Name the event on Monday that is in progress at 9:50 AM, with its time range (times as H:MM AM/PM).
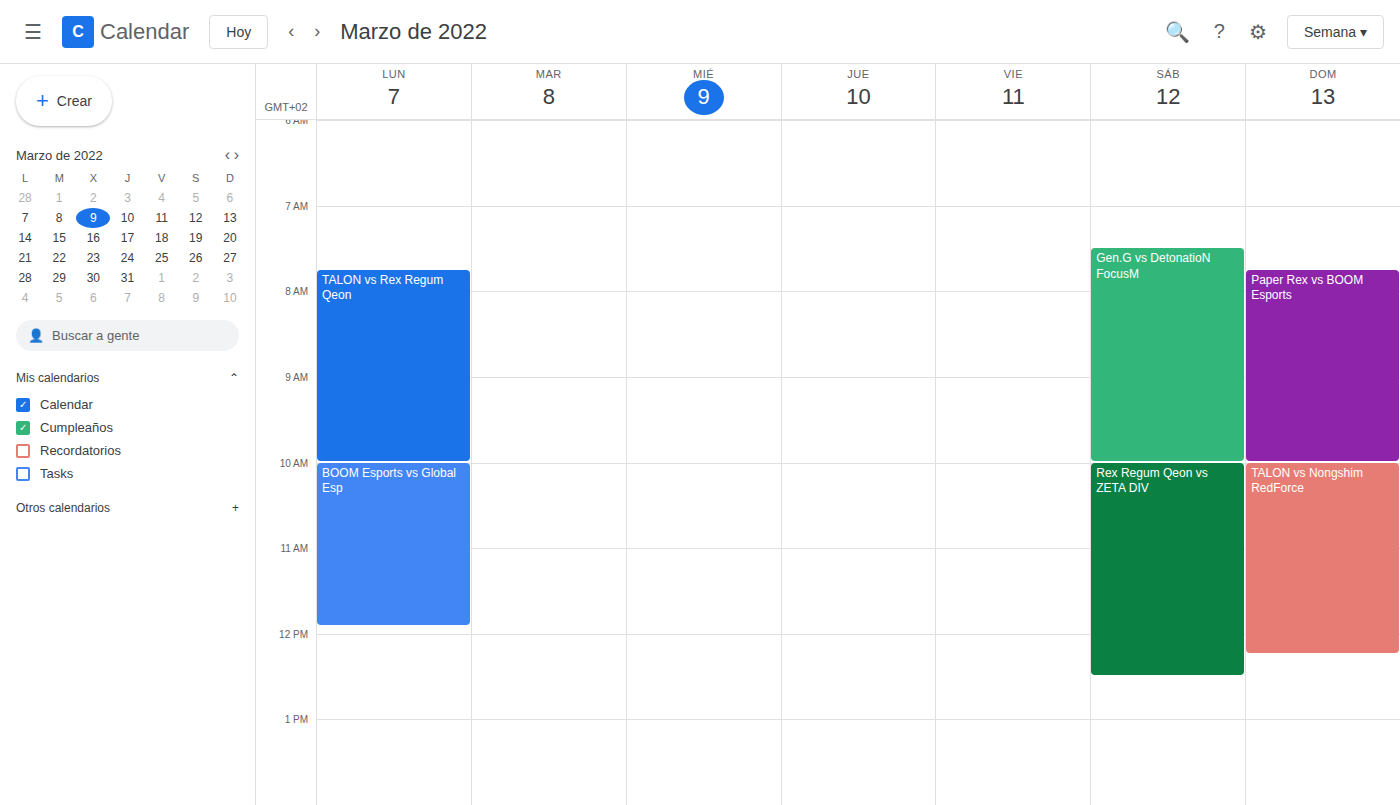
"TALON vs Rex Regum Qeon", 7:45 AM to 10:00 AM